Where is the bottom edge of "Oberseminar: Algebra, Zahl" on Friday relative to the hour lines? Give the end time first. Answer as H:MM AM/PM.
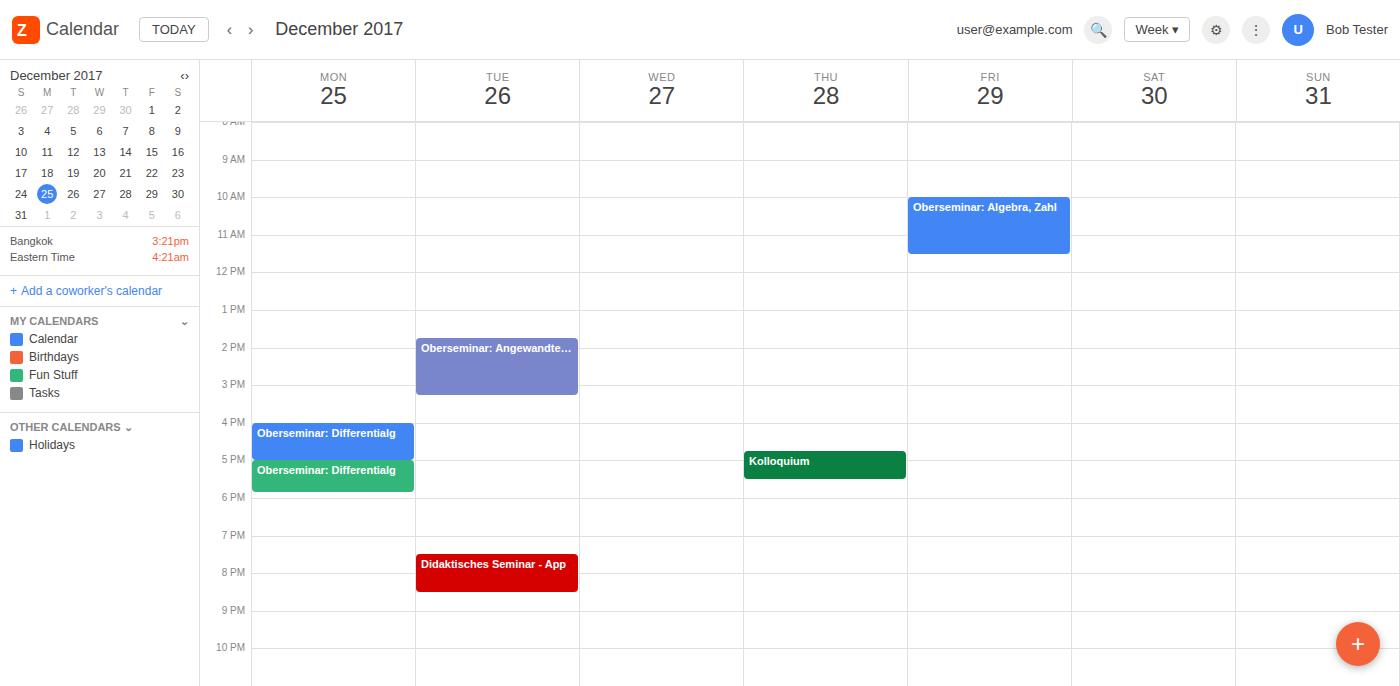
11:30 AM -- halfway between the 11 AM and 12 PM lines.